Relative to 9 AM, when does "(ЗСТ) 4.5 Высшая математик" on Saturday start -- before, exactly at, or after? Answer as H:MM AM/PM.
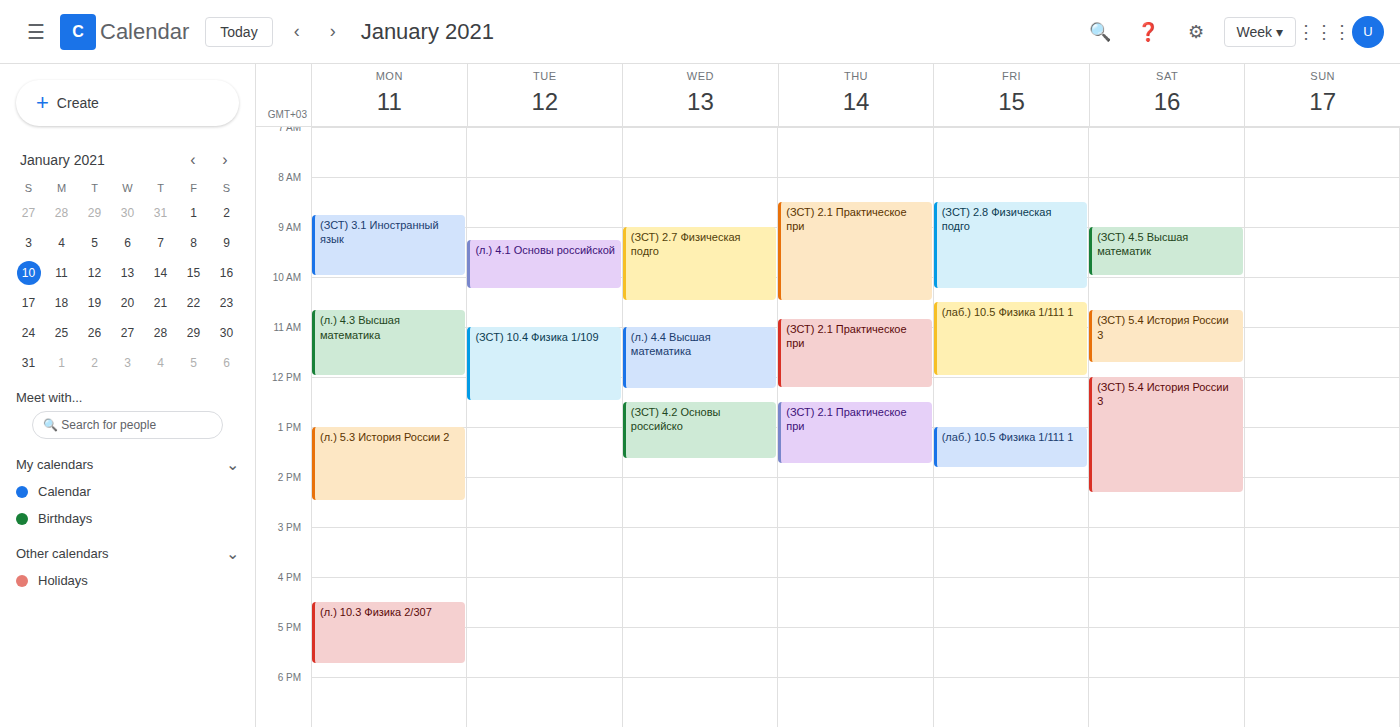
9:00 AM -- exactly at 9 AM, on the 9 AM line.